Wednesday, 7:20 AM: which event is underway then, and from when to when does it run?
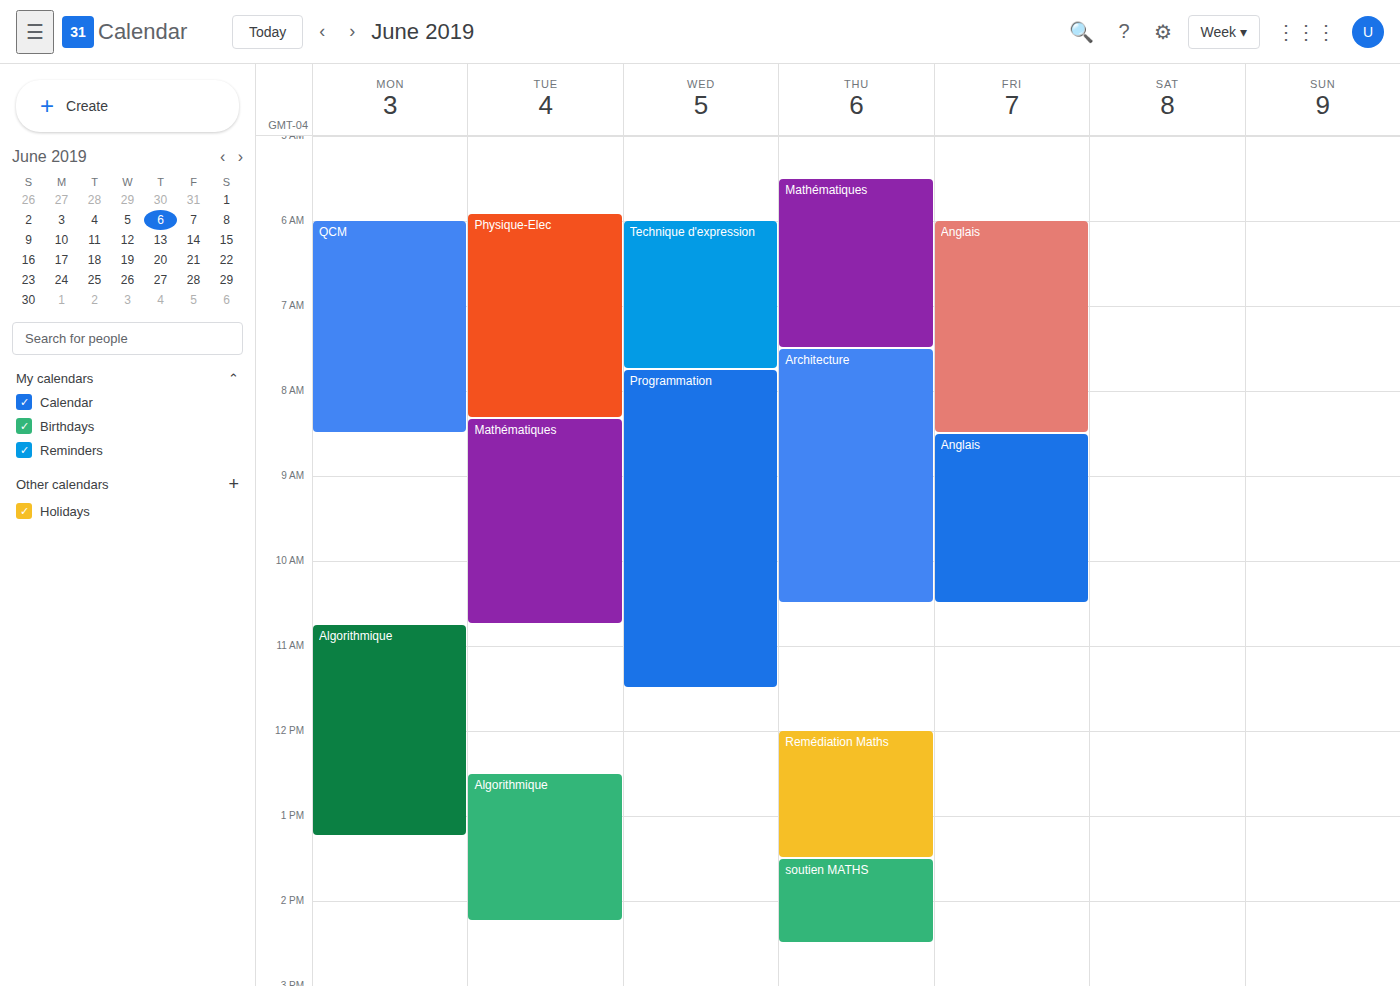
"Technique d'expression", 6:00 AM to 7:45 AM